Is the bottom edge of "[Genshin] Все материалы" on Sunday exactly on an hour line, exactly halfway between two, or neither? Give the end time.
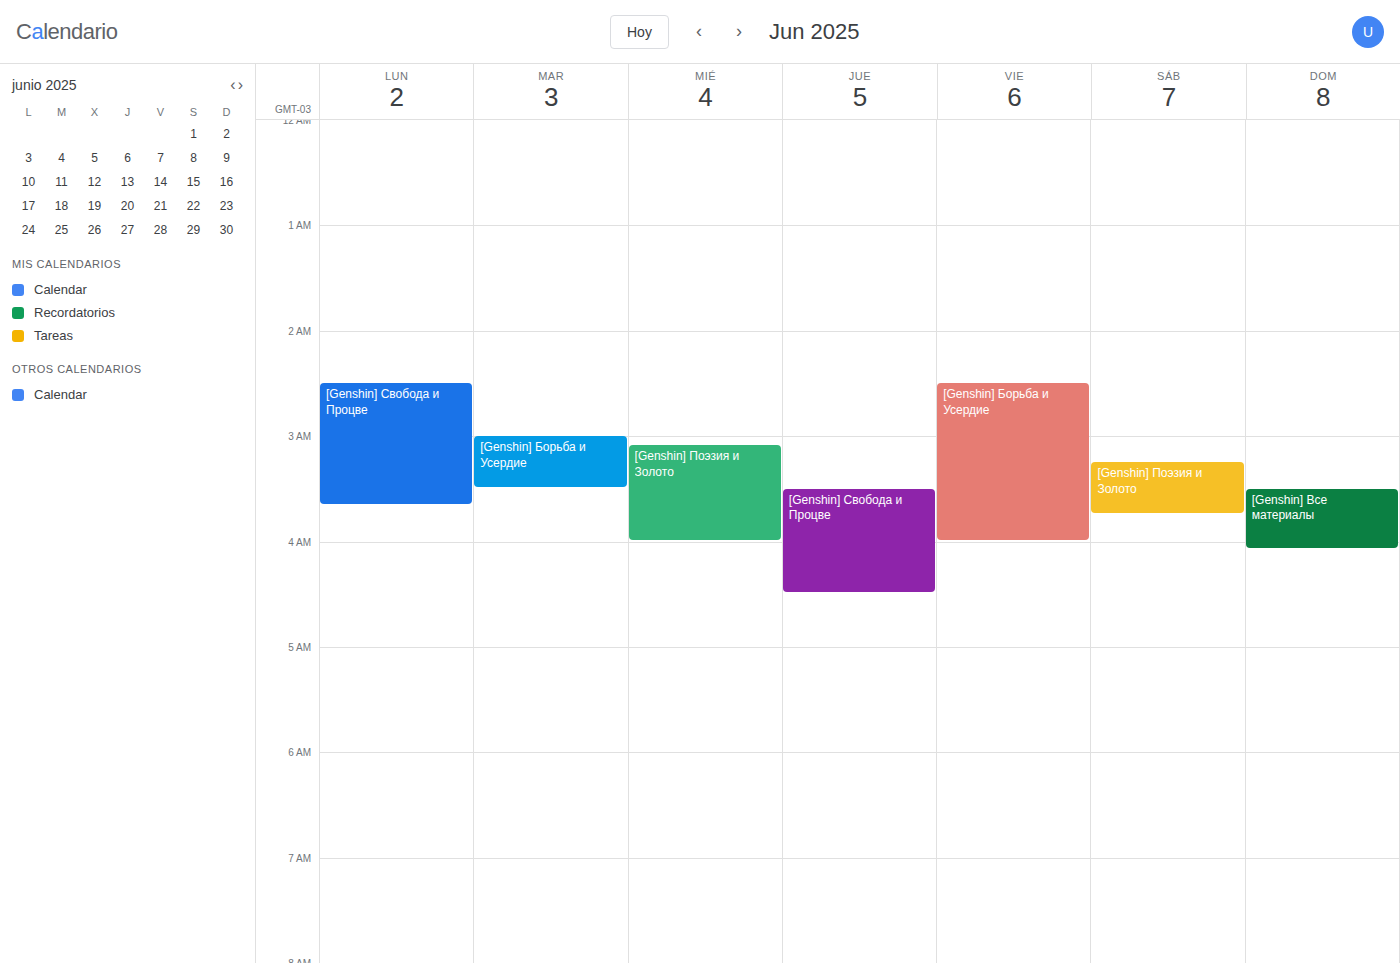
4:05 AM -- neither: 5 minutes below the 4 AM line and 55 minutes above the 5 AM line.